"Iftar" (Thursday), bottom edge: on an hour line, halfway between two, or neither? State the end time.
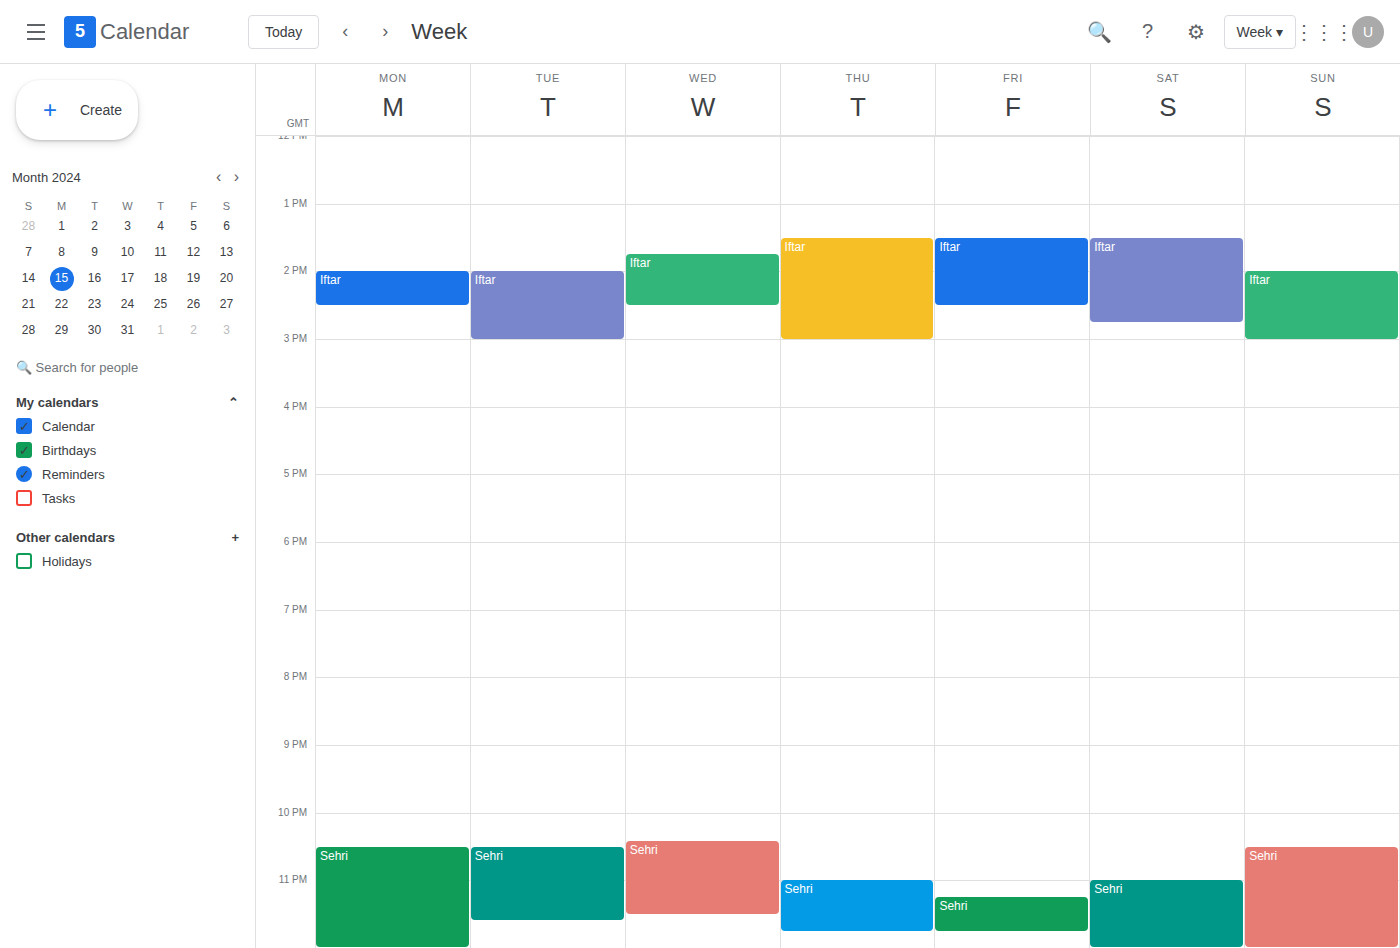
3:00 PM -- exactly on the 3 PM line.